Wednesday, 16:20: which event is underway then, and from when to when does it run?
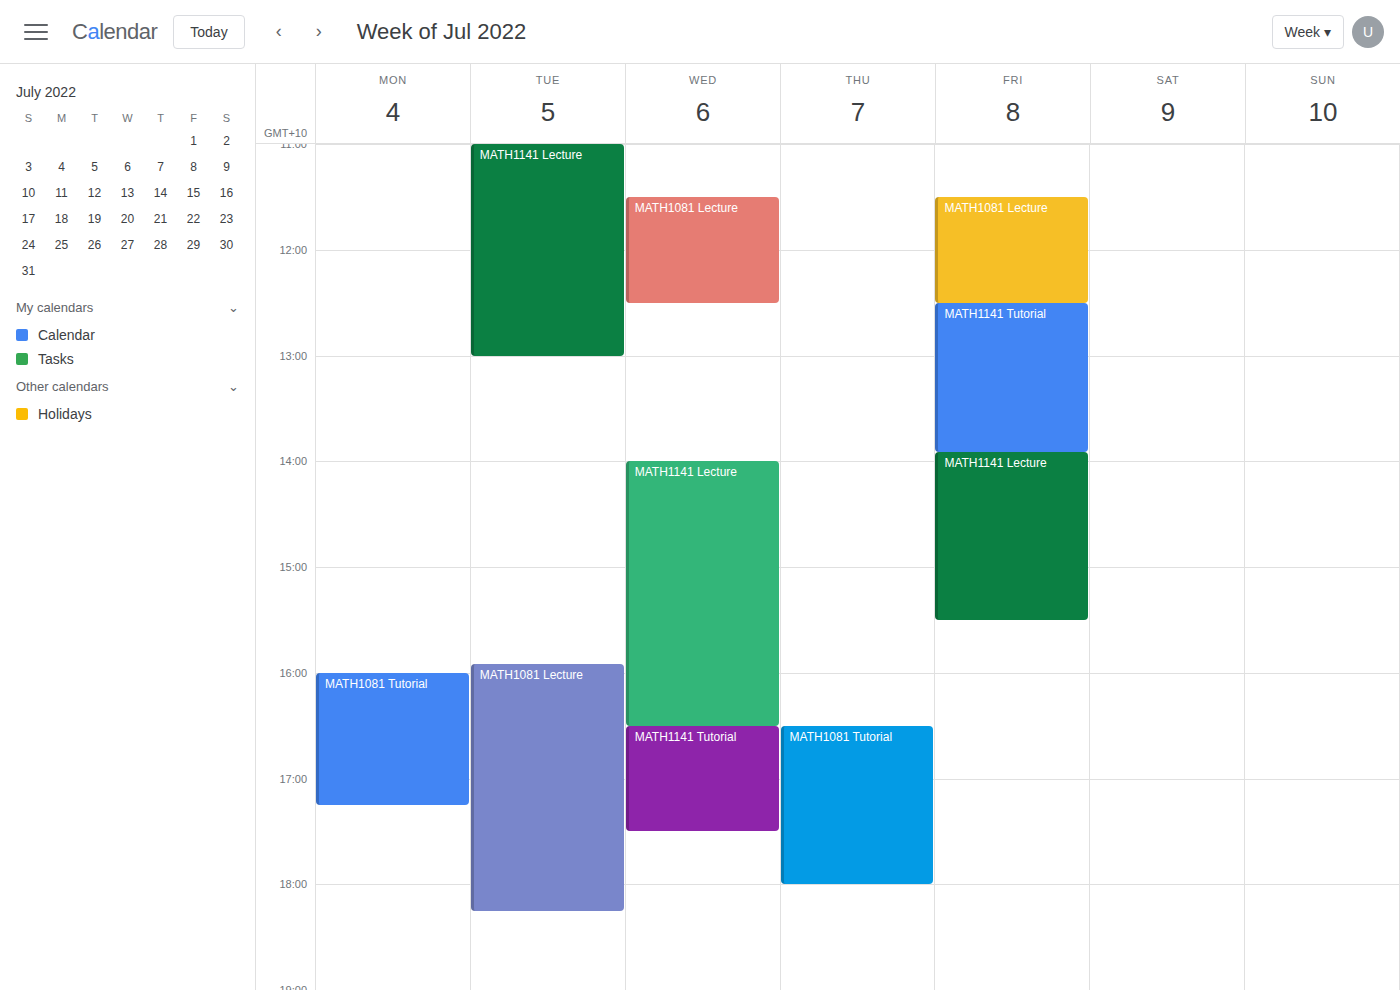
"MATH1141 Lecture", 14:00 to 16:30